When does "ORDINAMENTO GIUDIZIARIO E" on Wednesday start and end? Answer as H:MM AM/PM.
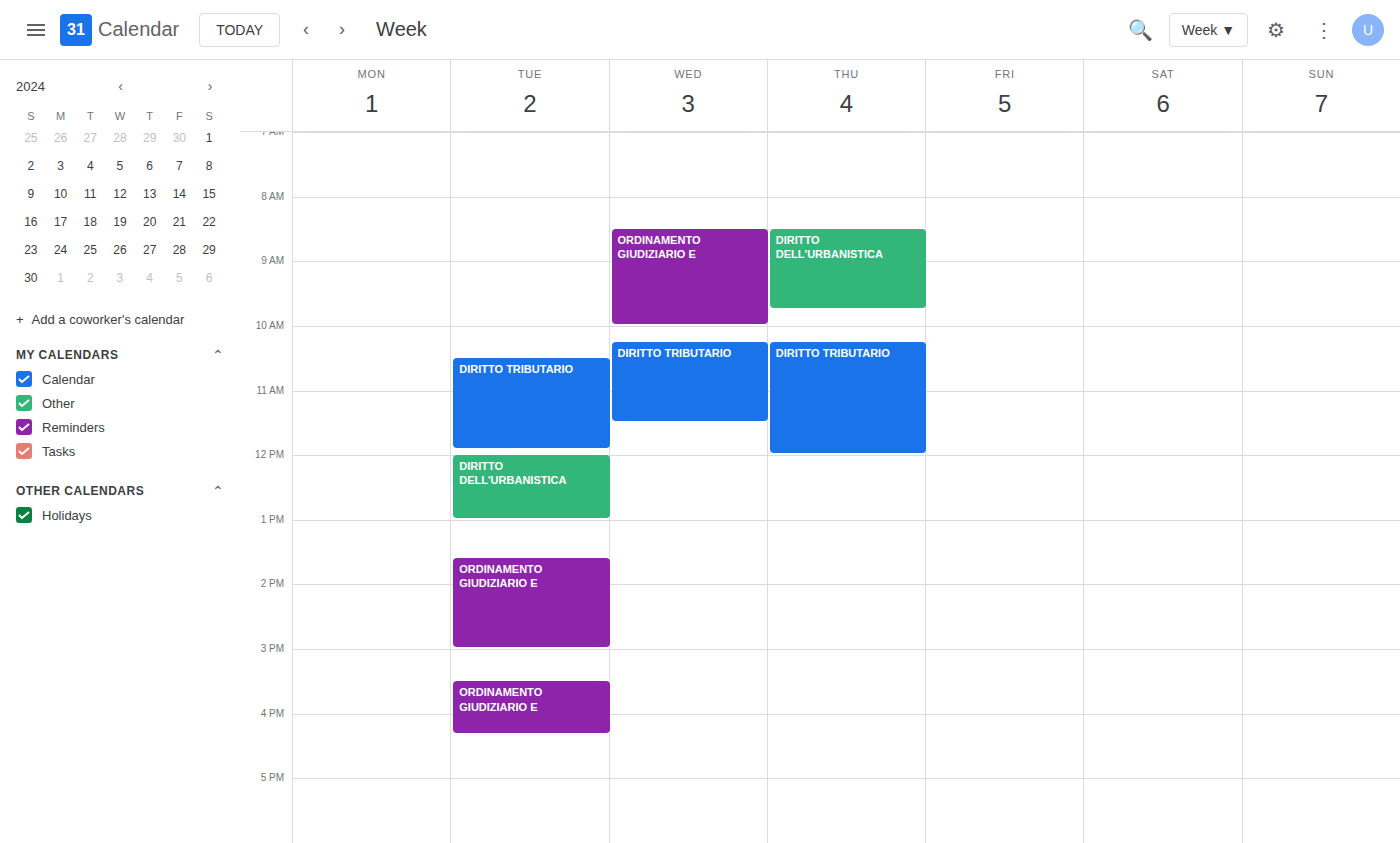
8:30 AM to 10:00 AM